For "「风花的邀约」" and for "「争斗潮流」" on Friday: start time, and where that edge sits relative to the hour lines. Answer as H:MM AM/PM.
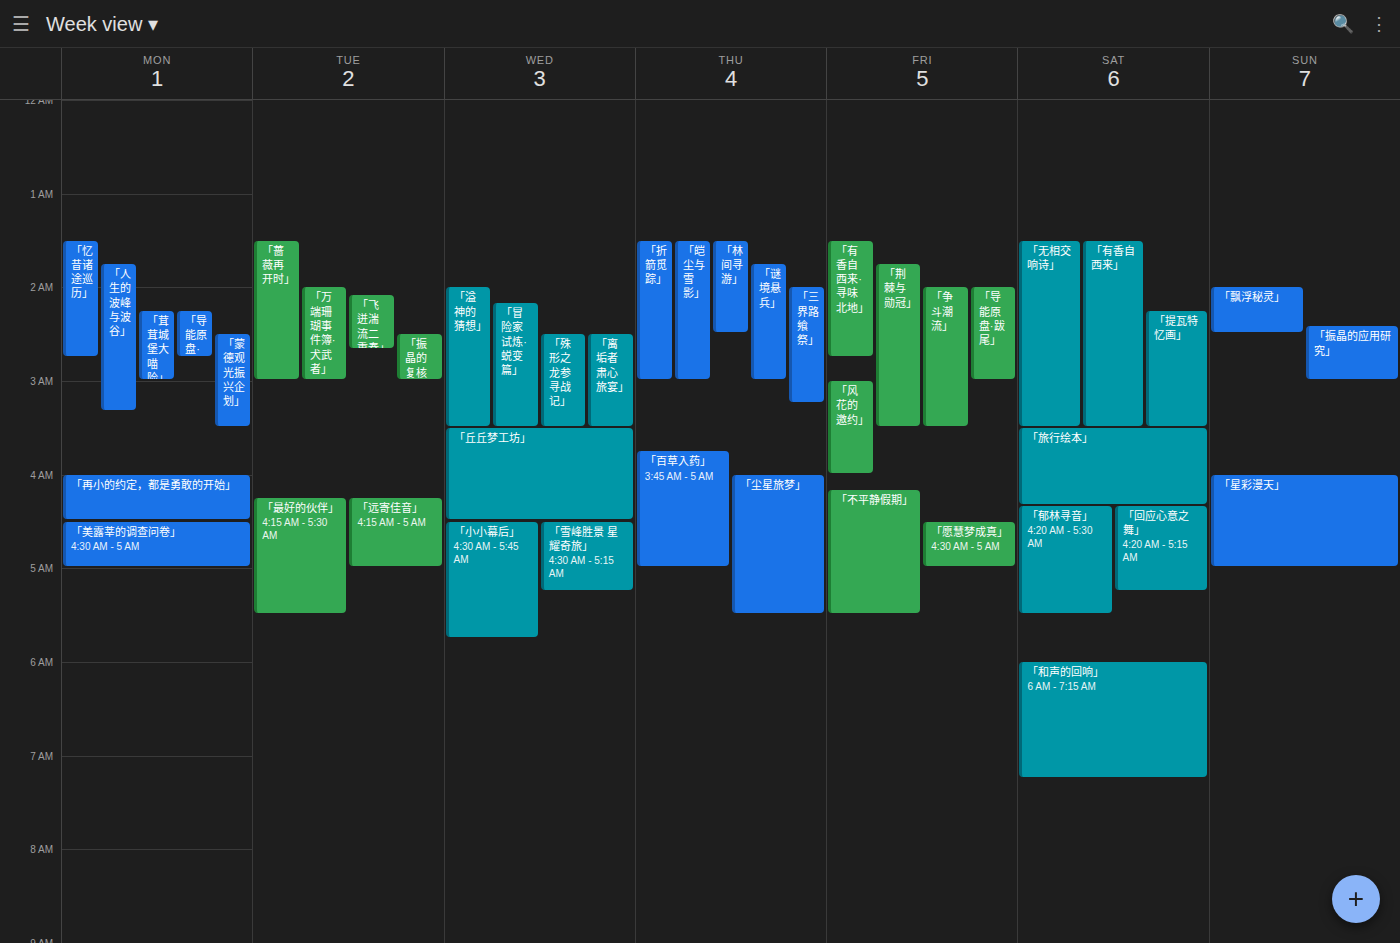
"「风花的邀约」": 3:00 AM, exactly on the 3 AM line. "「争斗潮流」": 2:00 AM, exactly on the 2 AM line.